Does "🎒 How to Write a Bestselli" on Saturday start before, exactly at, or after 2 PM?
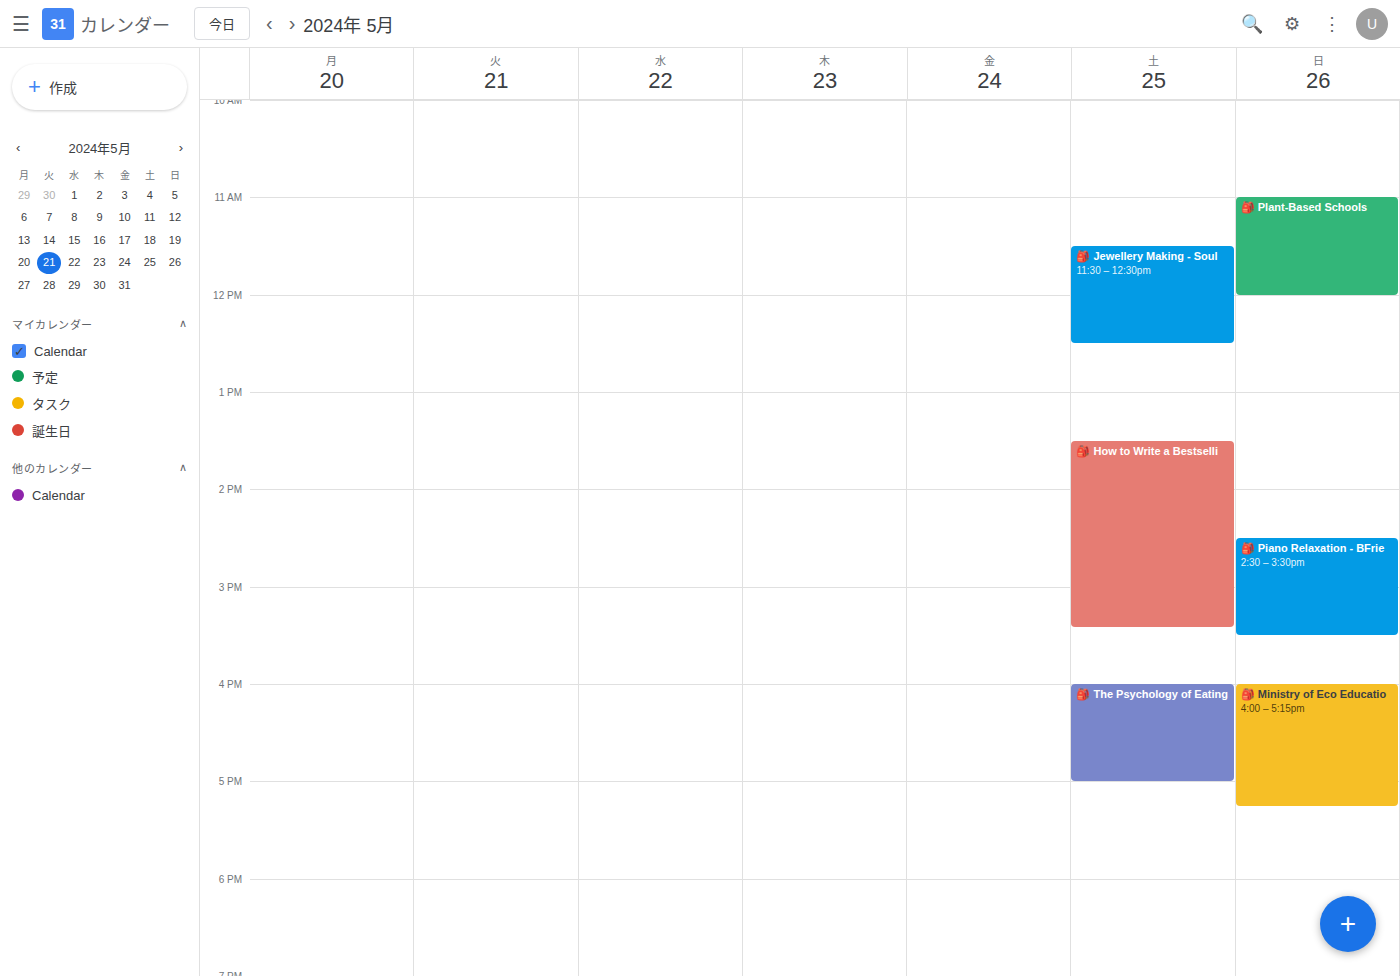
1:30 PM -- before 2 PM, 30 minutes above the 2 PM line.